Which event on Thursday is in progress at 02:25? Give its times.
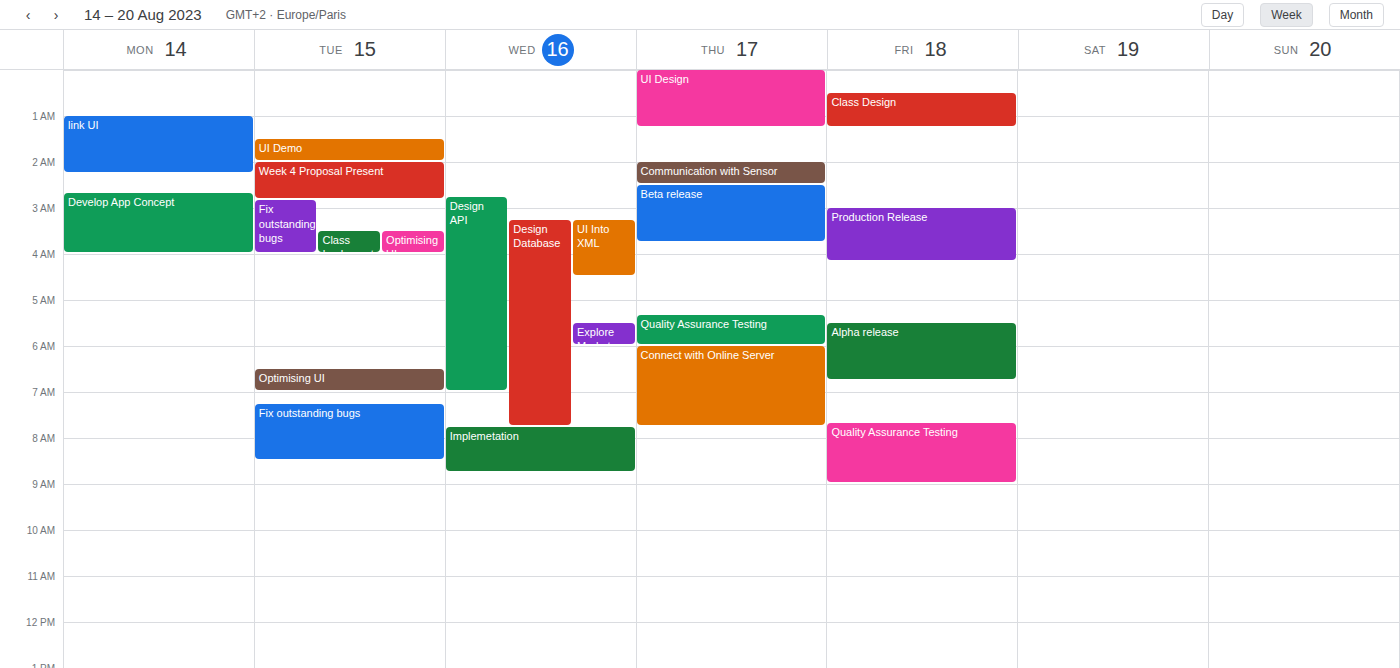
"Communication with Sensor", 02:00 to 02:30